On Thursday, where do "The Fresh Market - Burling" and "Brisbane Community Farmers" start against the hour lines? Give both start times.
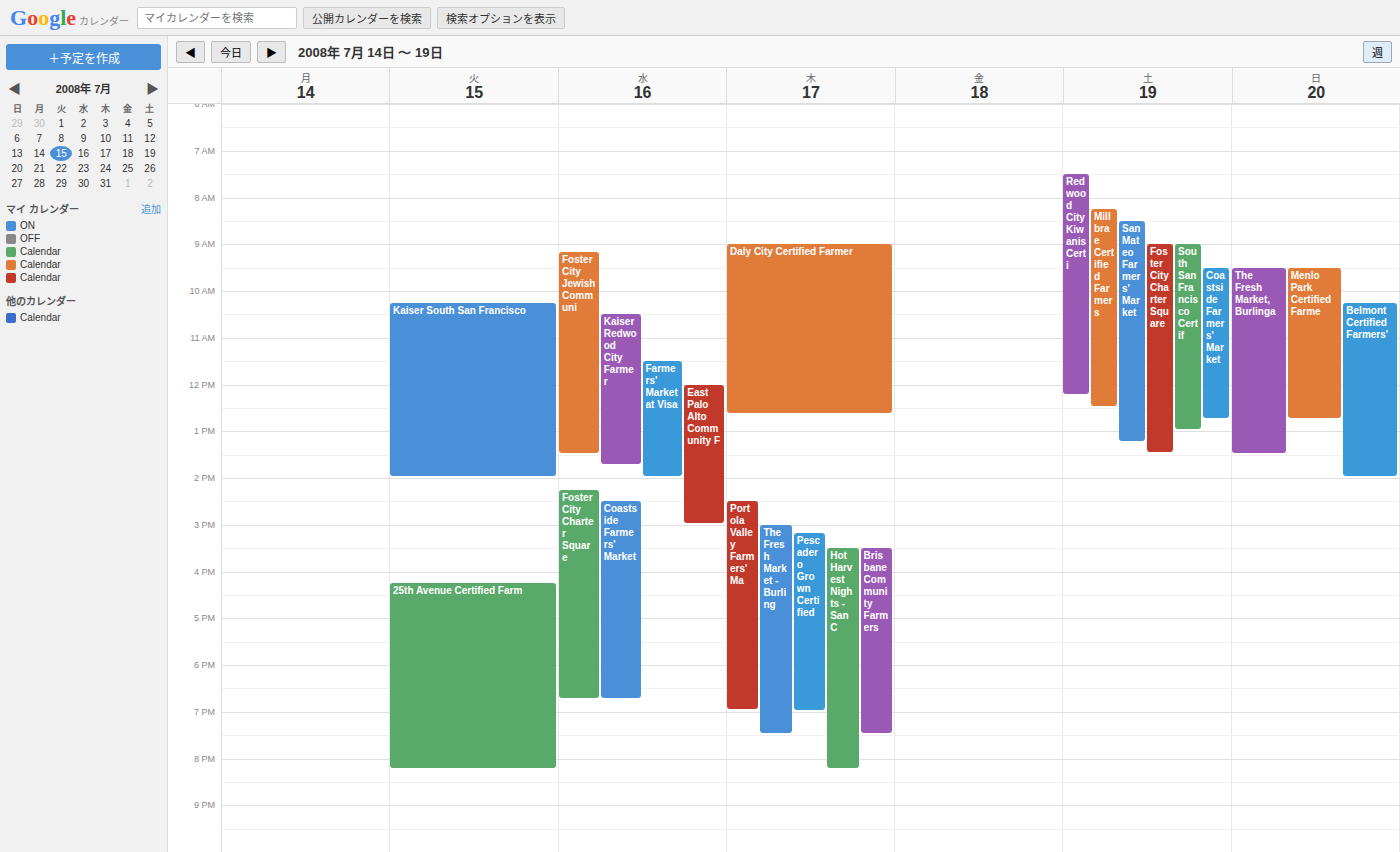
"The Fresh Market - Burling": 3:00 PM, exactly on the 3 PM line. "Brisbane Community Farmers": 3:30 PM, halfway between the 3 PM and 4 PM lines.